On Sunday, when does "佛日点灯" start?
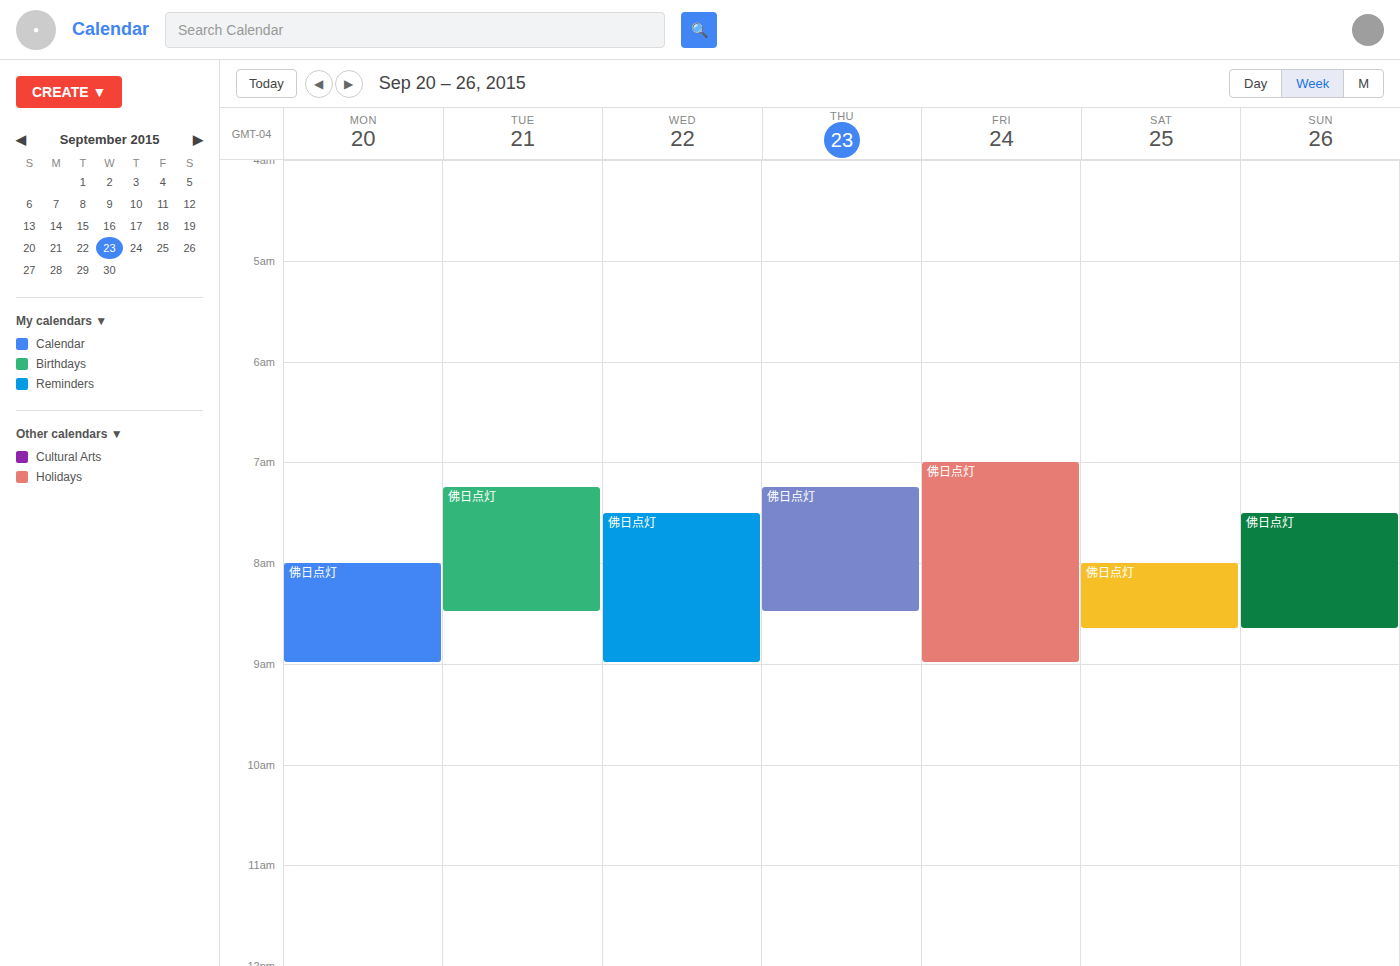
07:30